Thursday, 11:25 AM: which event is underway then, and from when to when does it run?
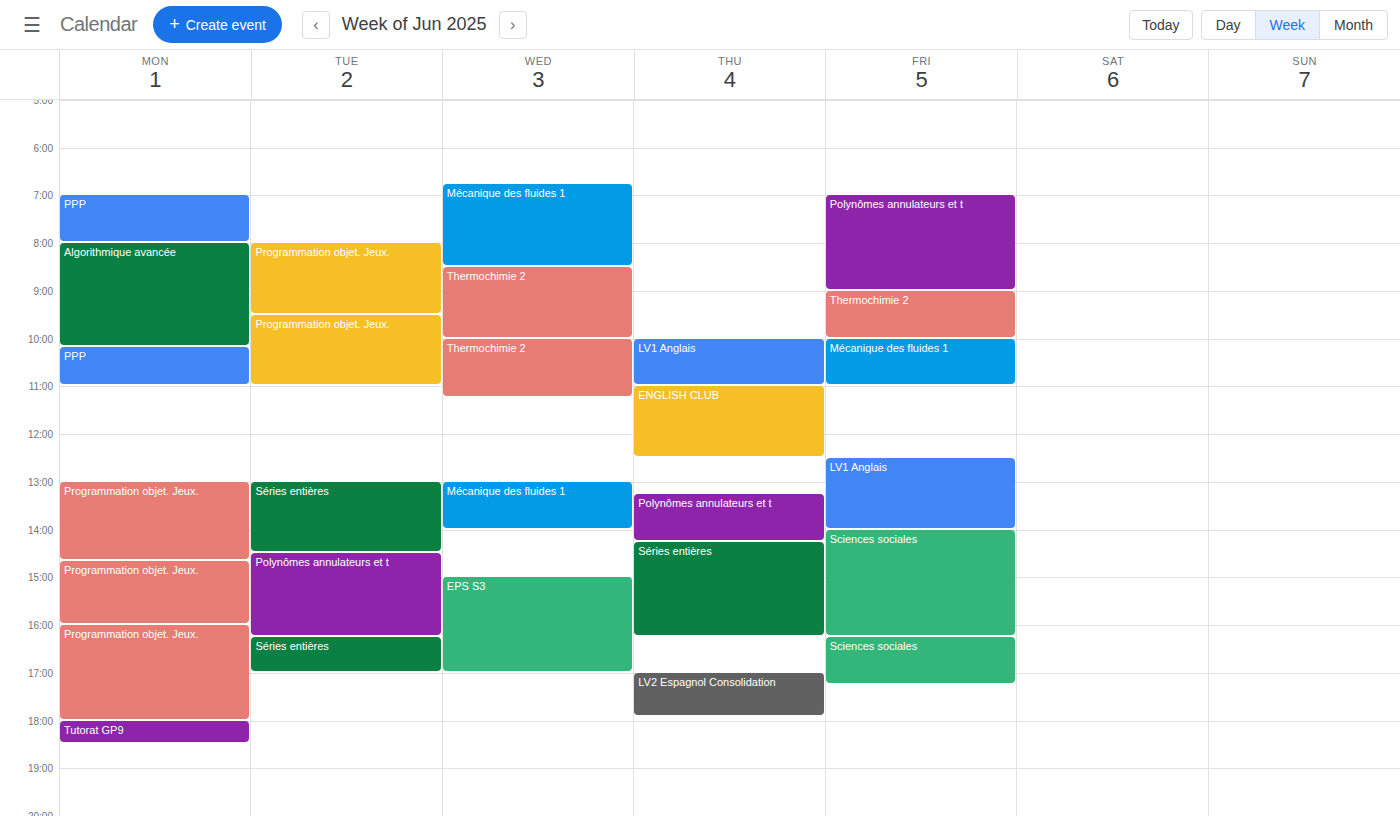
"ENGLISH CLUB", 11:00 AM to 12:30 PM